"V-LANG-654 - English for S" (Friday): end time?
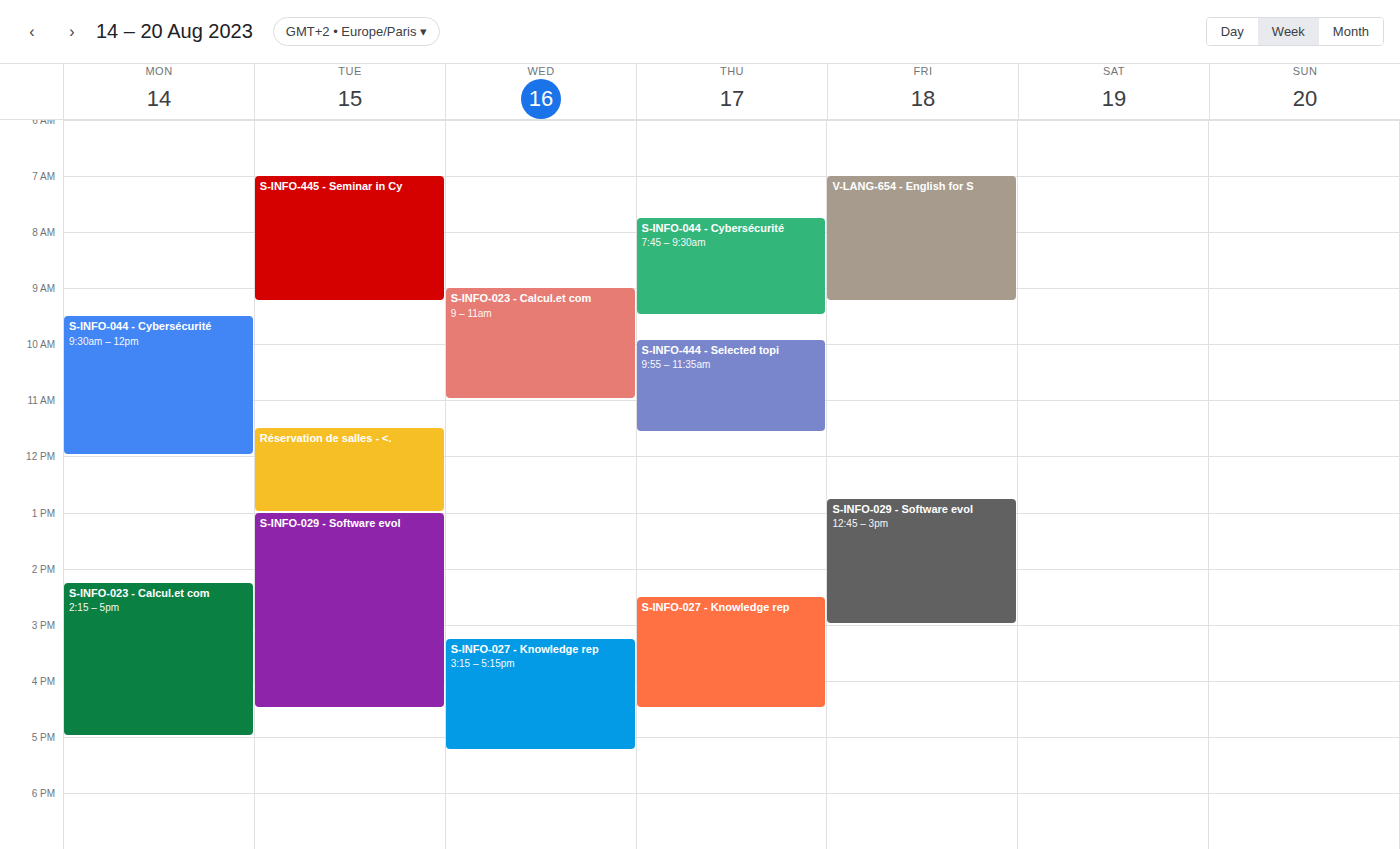
9:15 AM